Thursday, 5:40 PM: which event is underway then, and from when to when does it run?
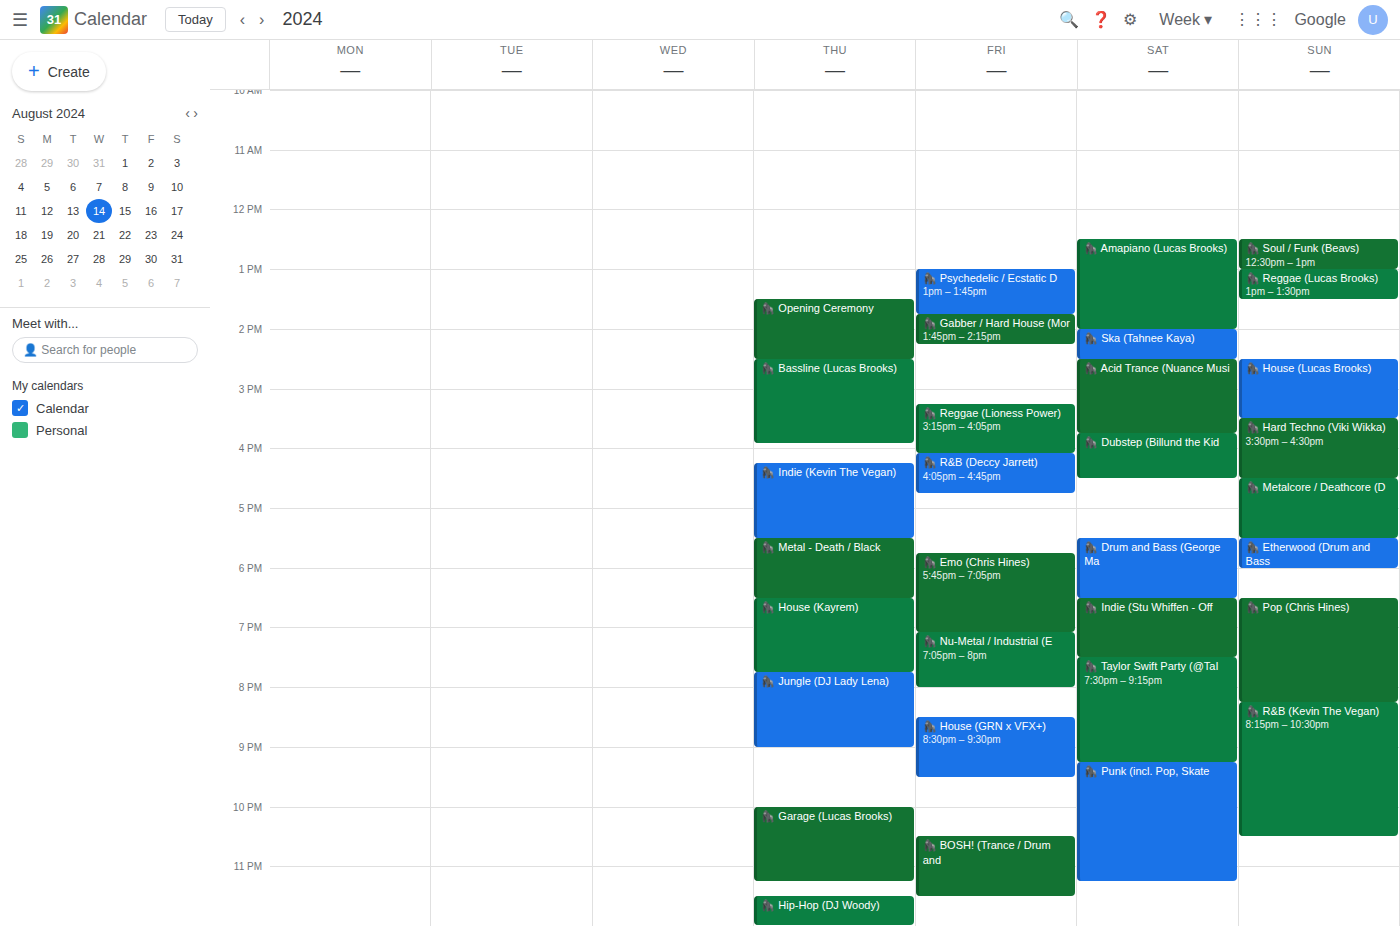
"🦍 Metal - Death / Black", 5:30 PM to 6:30 PM